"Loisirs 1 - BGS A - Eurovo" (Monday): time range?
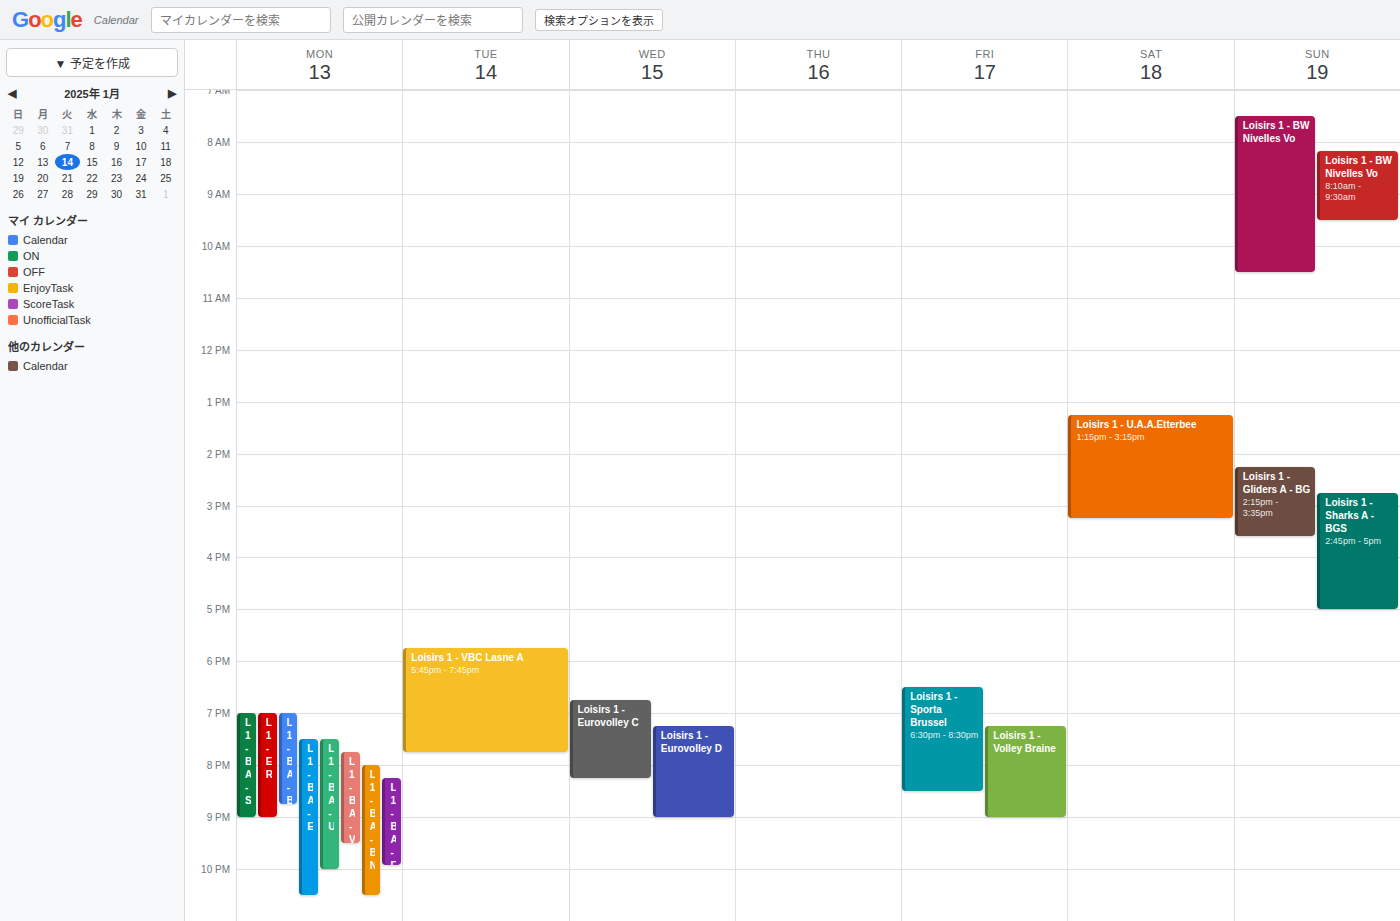
7:30 PM to 10:30 PM